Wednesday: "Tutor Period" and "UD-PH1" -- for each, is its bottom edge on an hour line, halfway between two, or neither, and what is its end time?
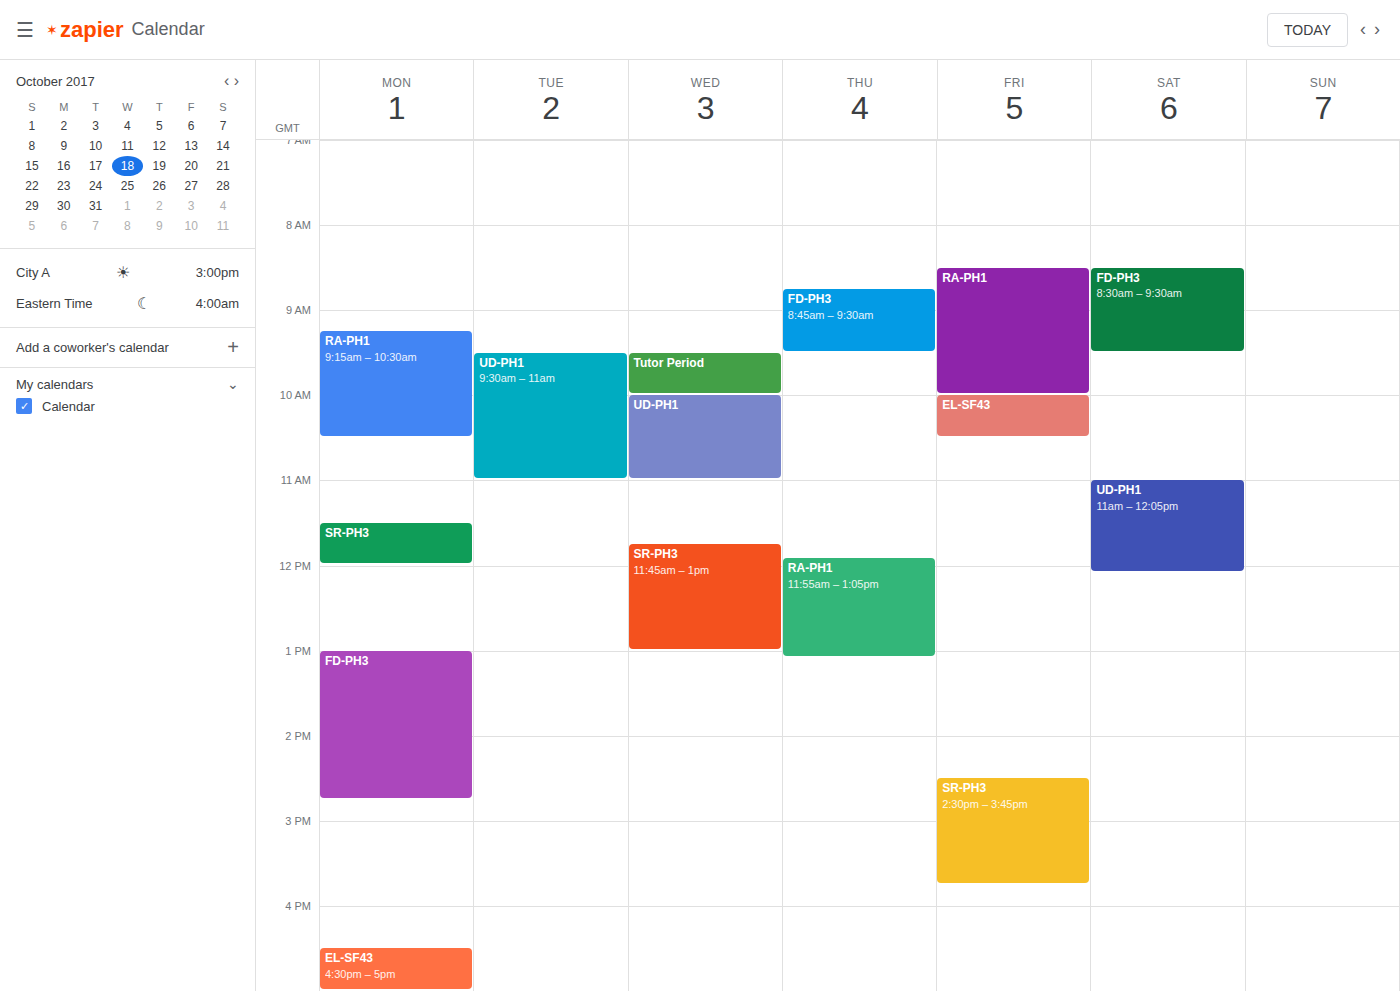
"Tutor Period": 10:00 AM, exactly on the 10 AM line. "UD-PH1": 11:00 AM, exactly on the 11 AM line.